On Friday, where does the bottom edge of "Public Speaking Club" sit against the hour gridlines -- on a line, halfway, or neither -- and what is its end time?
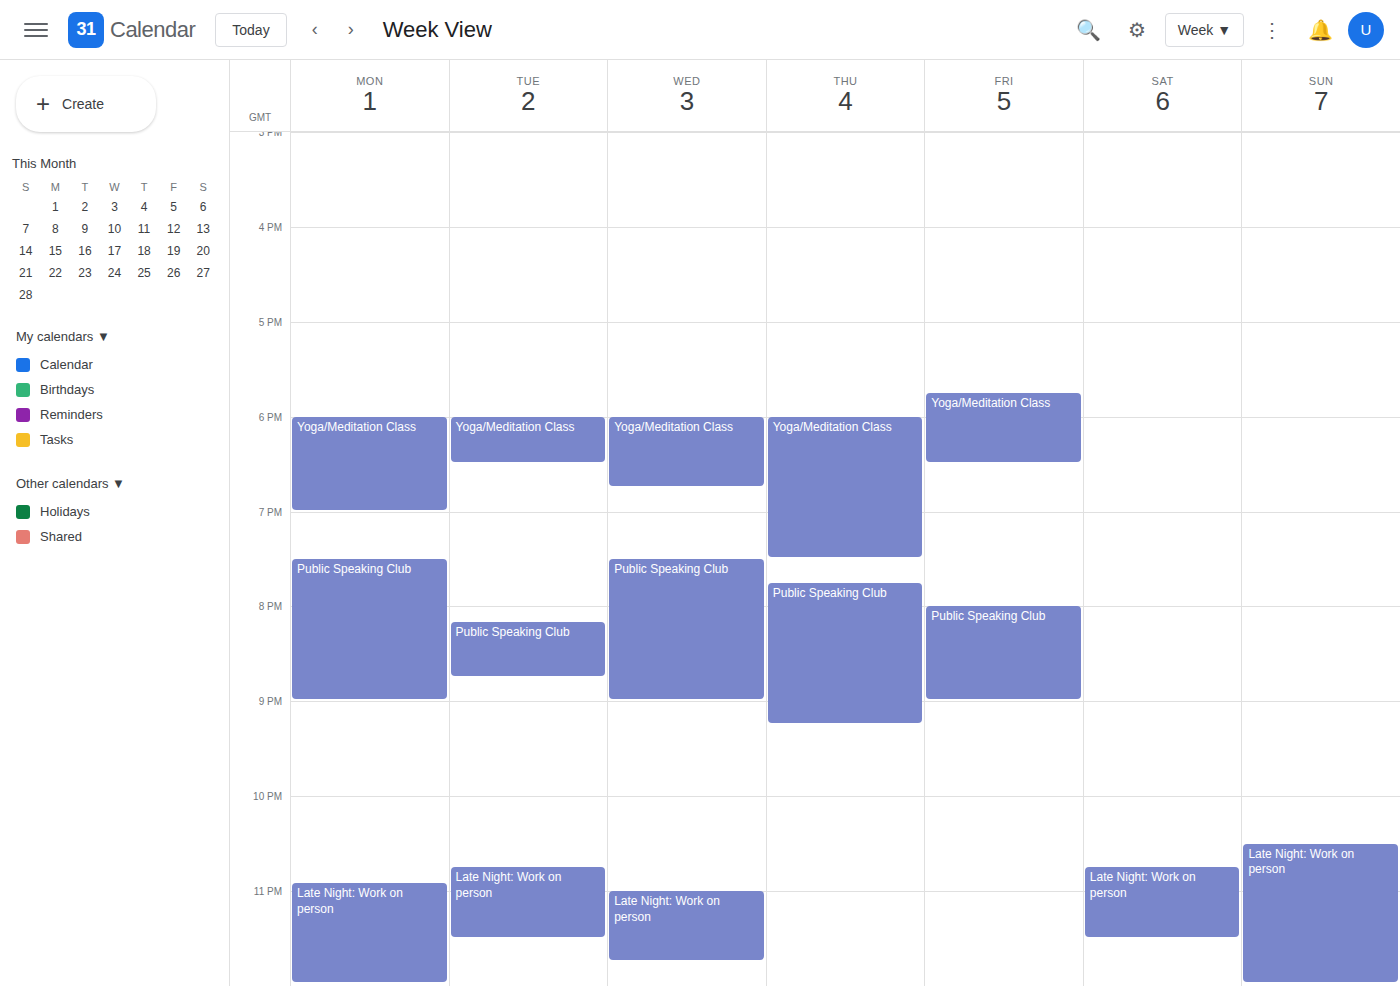
9:00 PM -- exactly on the 9 PM line.